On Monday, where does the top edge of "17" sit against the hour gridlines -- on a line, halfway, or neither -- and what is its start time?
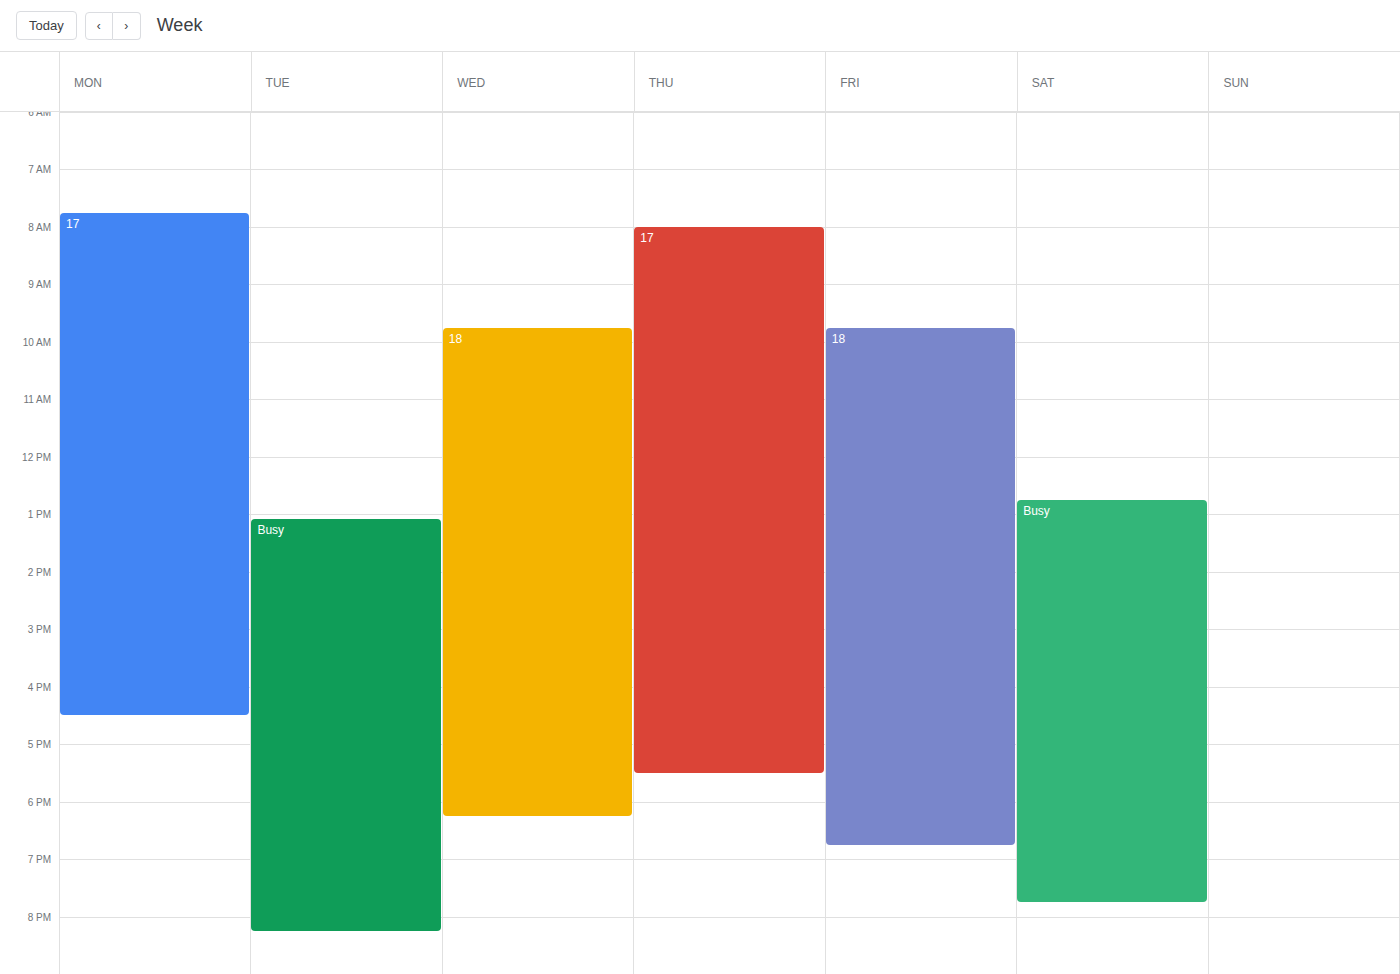
7:45 AM -- neither: three quarters of the way from the 7 AM line to the 8 AM line.